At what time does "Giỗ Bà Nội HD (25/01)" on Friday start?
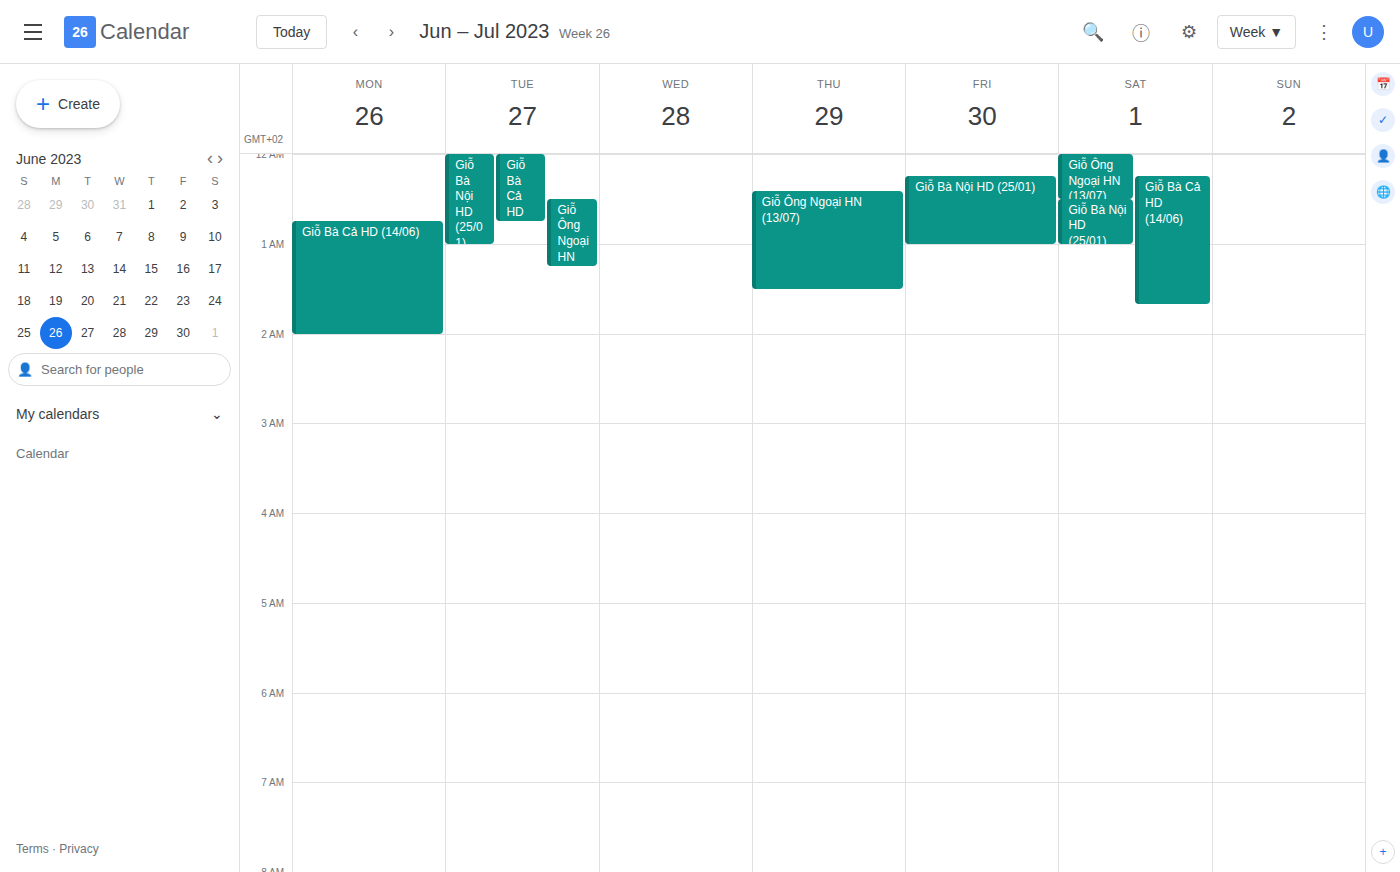
12:15 AM